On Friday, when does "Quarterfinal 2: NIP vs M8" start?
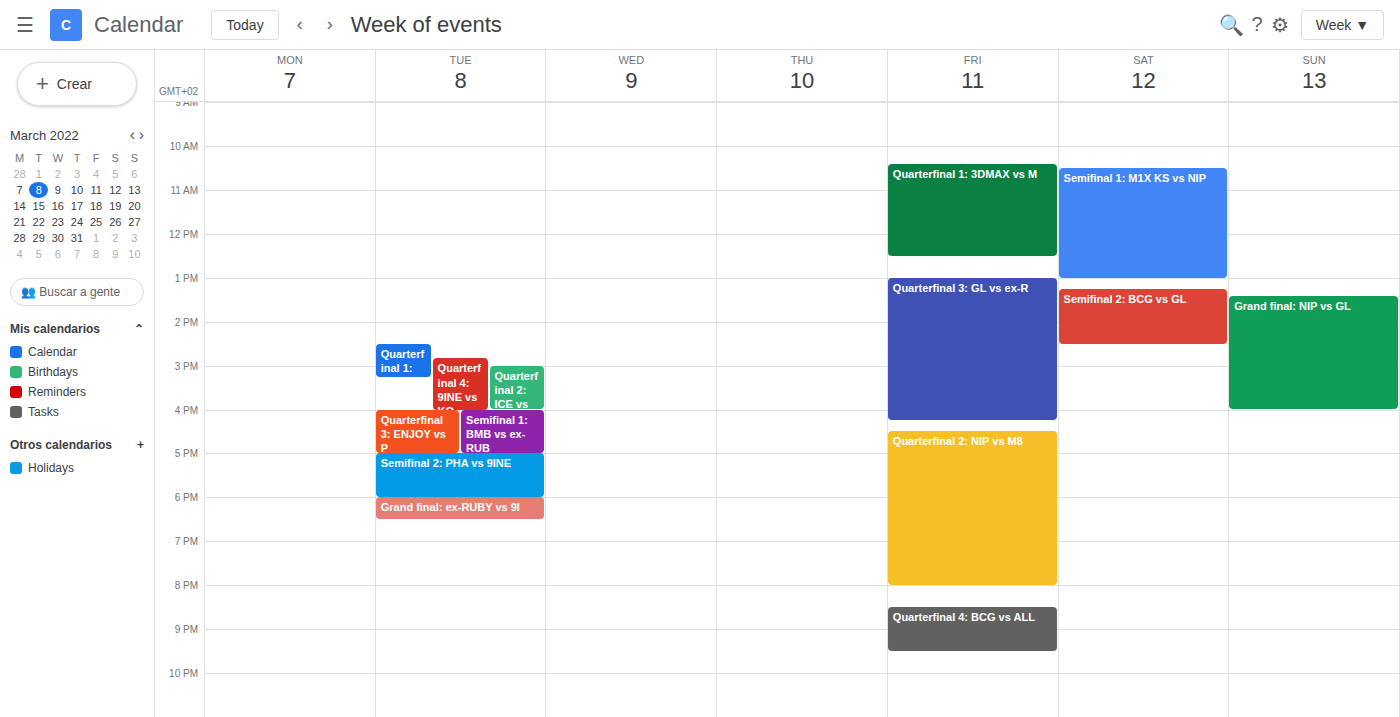
4:30 PM